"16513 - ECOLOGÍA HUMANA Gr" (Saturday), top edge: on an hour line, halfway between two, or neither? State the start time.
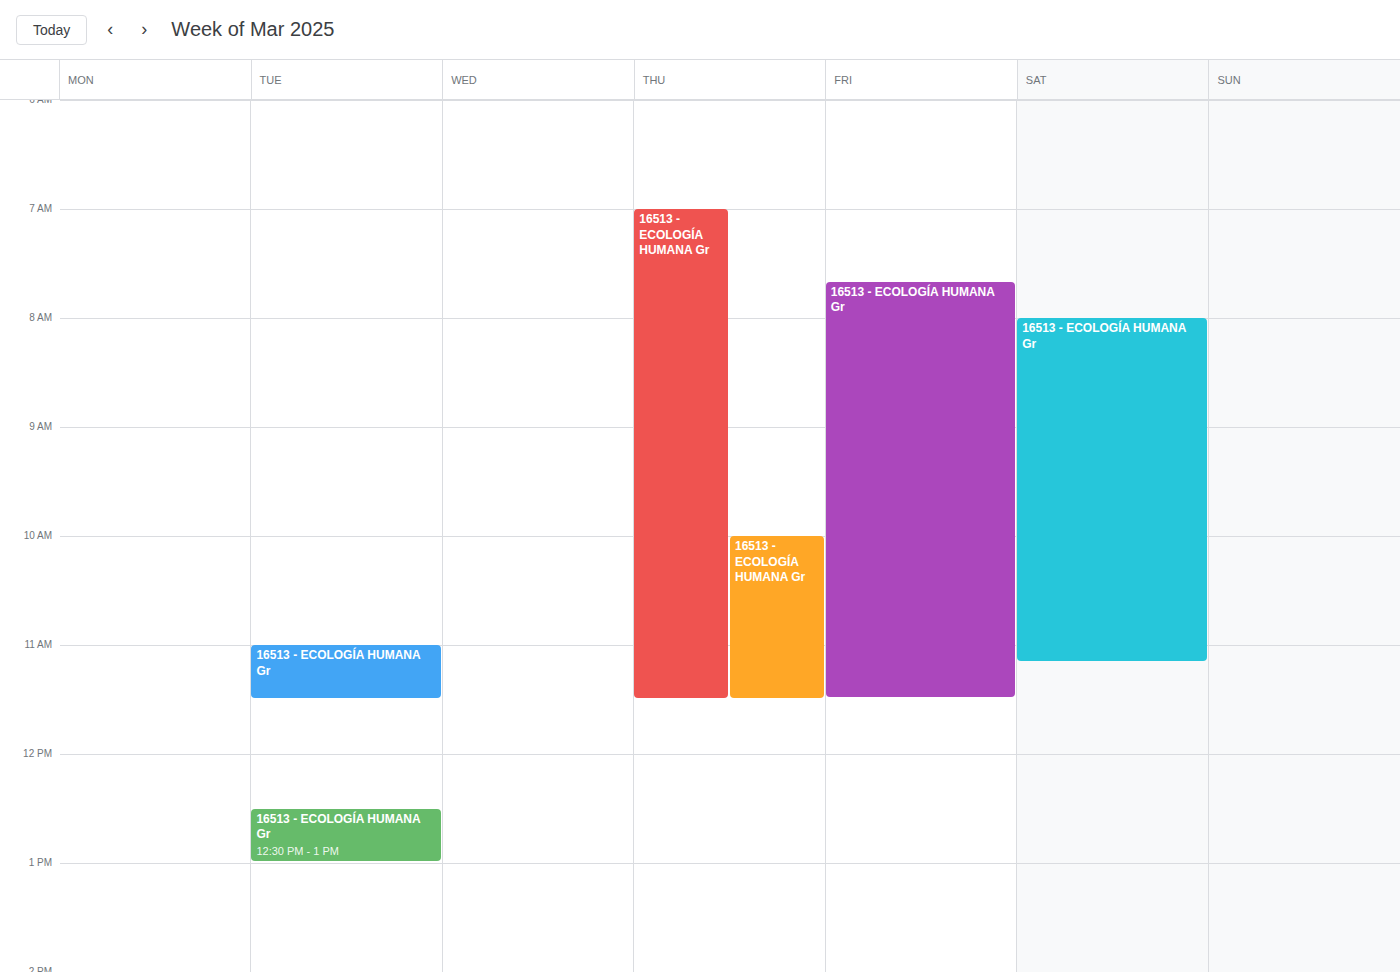
8:00 AM -- exactly on the 8 AM line.